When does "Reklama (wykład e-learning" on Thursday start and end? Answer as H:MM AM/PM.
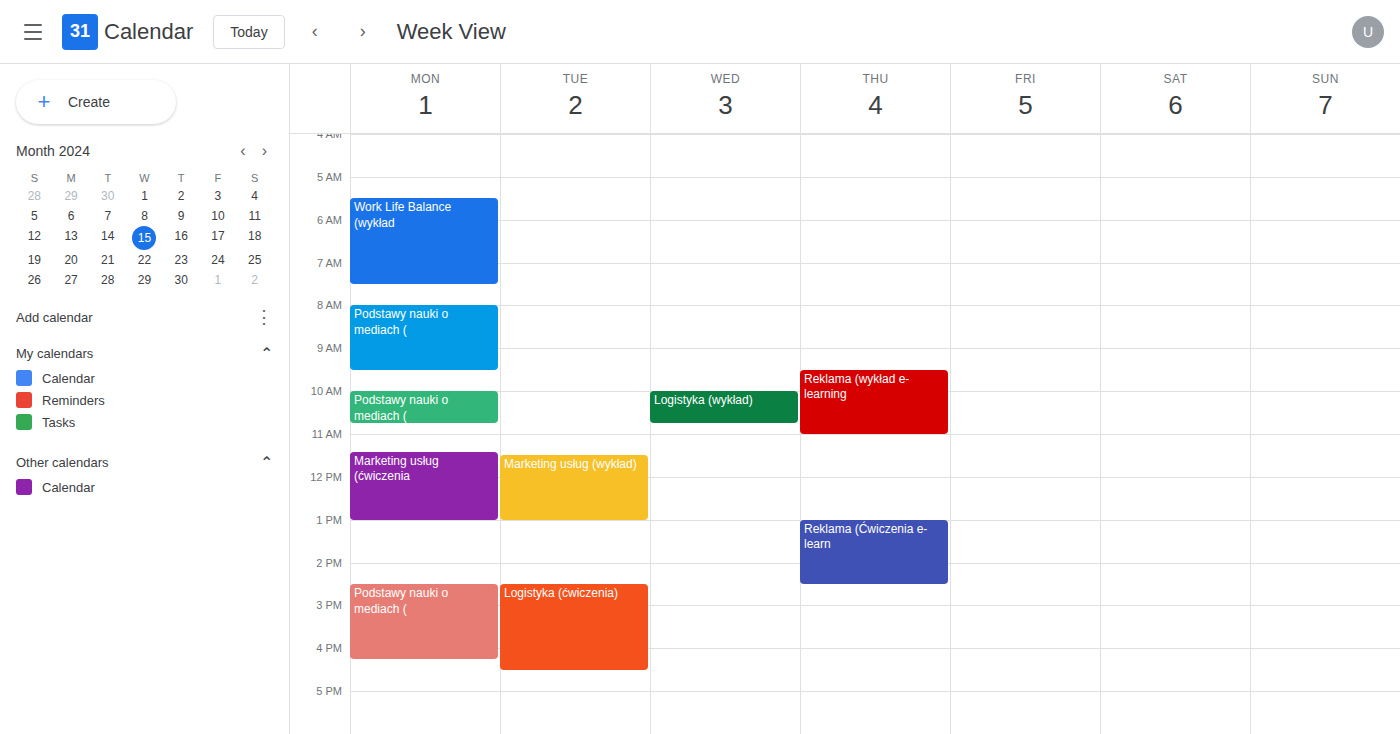
9:30 AM to 11:00 AM